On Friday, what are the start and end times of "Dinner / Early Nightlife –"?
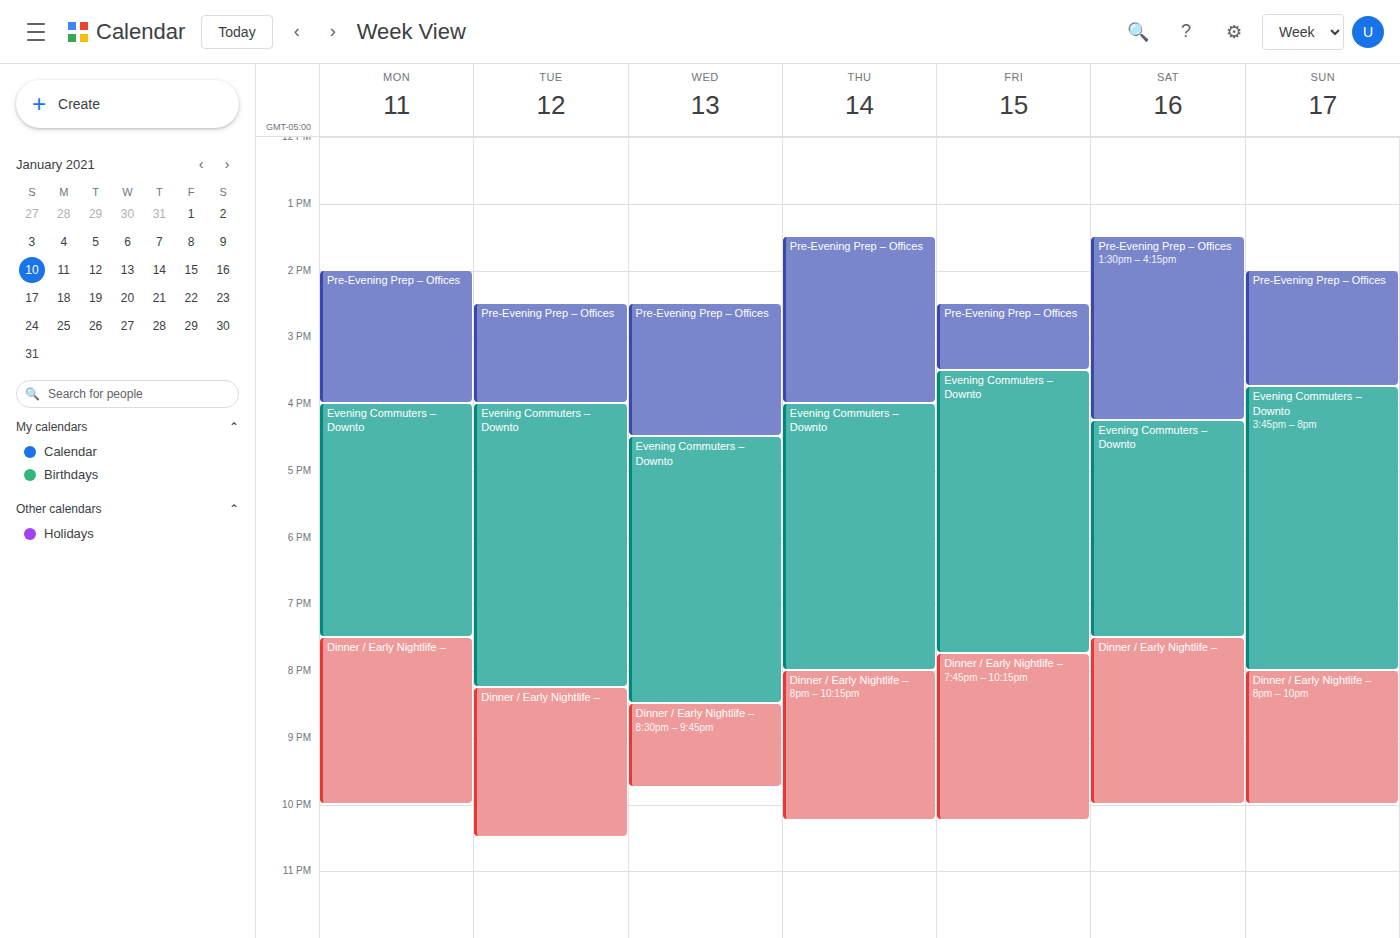
19:45 to 22:15